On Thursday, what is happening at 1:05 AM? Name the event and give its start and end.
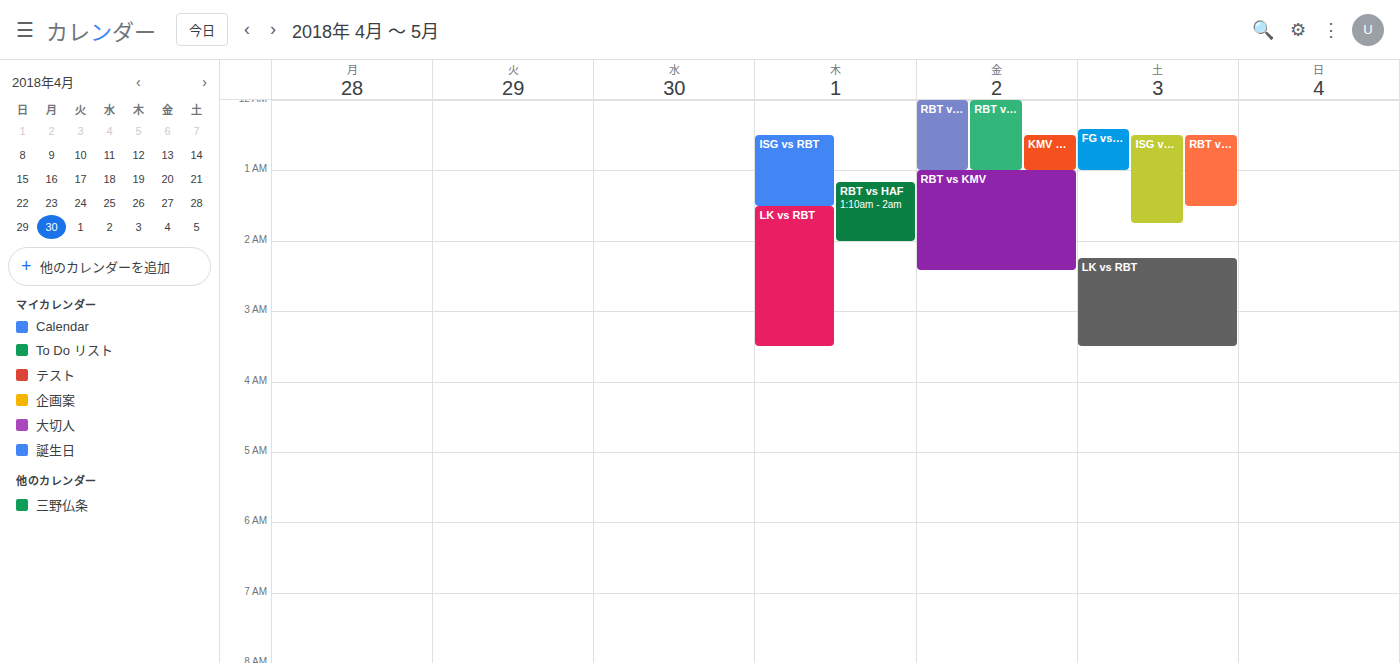
"ISG vs RBT", 12:30 AM to 1:30 AM